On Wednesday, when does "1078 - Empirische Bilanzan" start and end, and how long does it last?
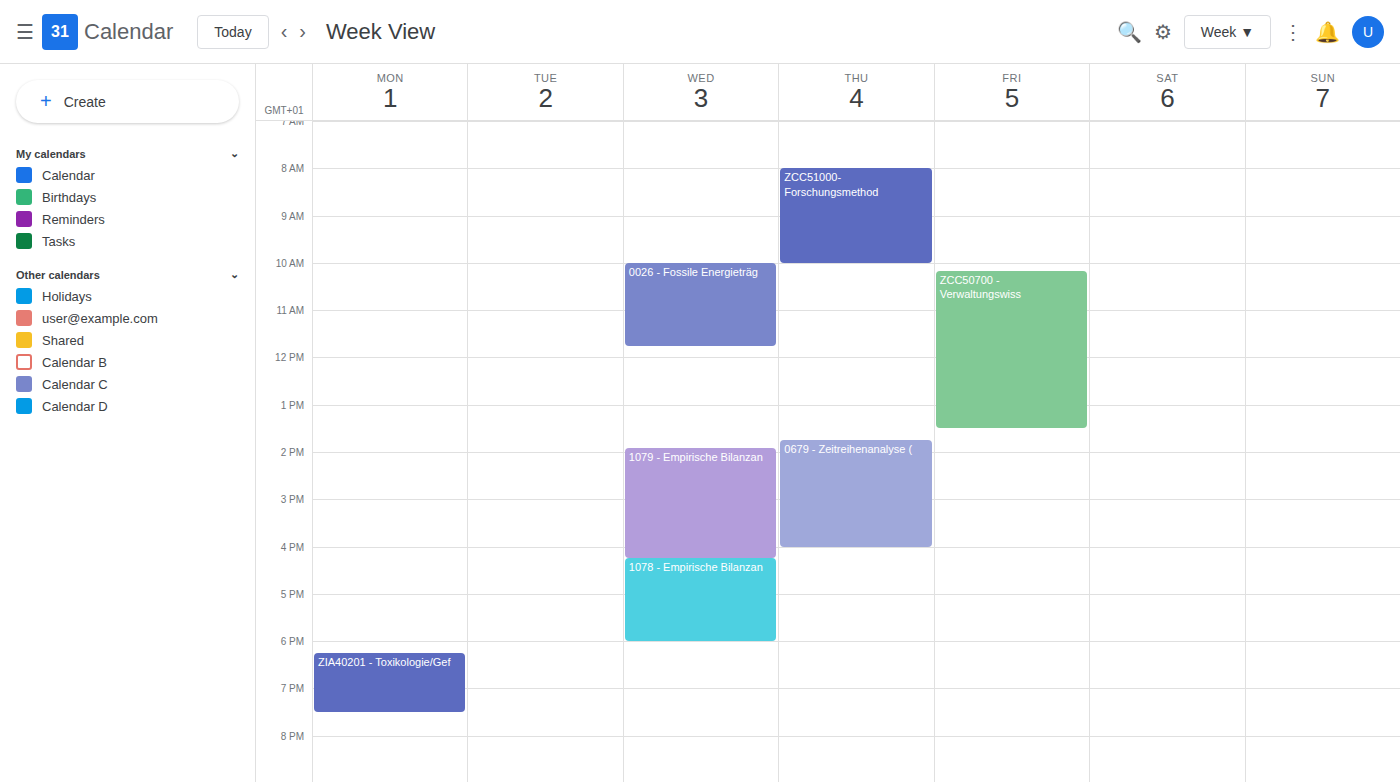
4:15 PM to 6:00 PM, 1 hour 45 minutes